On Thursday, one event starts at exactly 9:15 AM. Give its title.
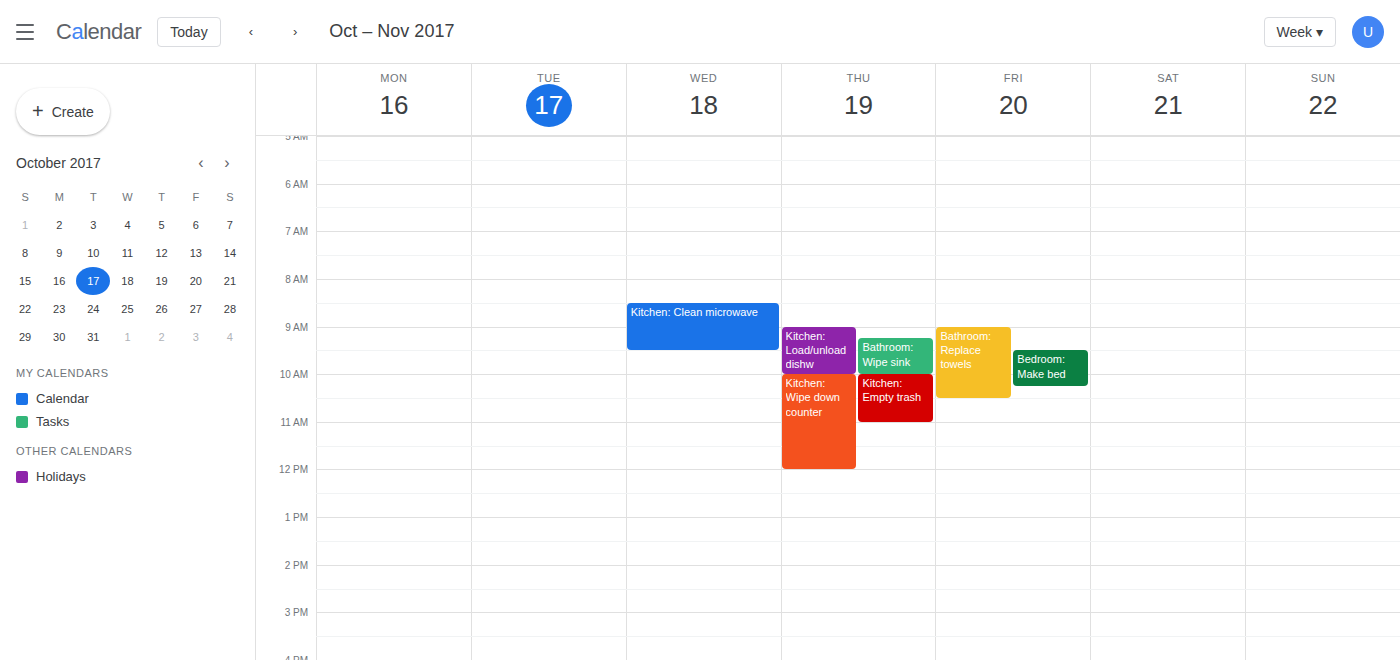
"Bathroom: Wipe sink"